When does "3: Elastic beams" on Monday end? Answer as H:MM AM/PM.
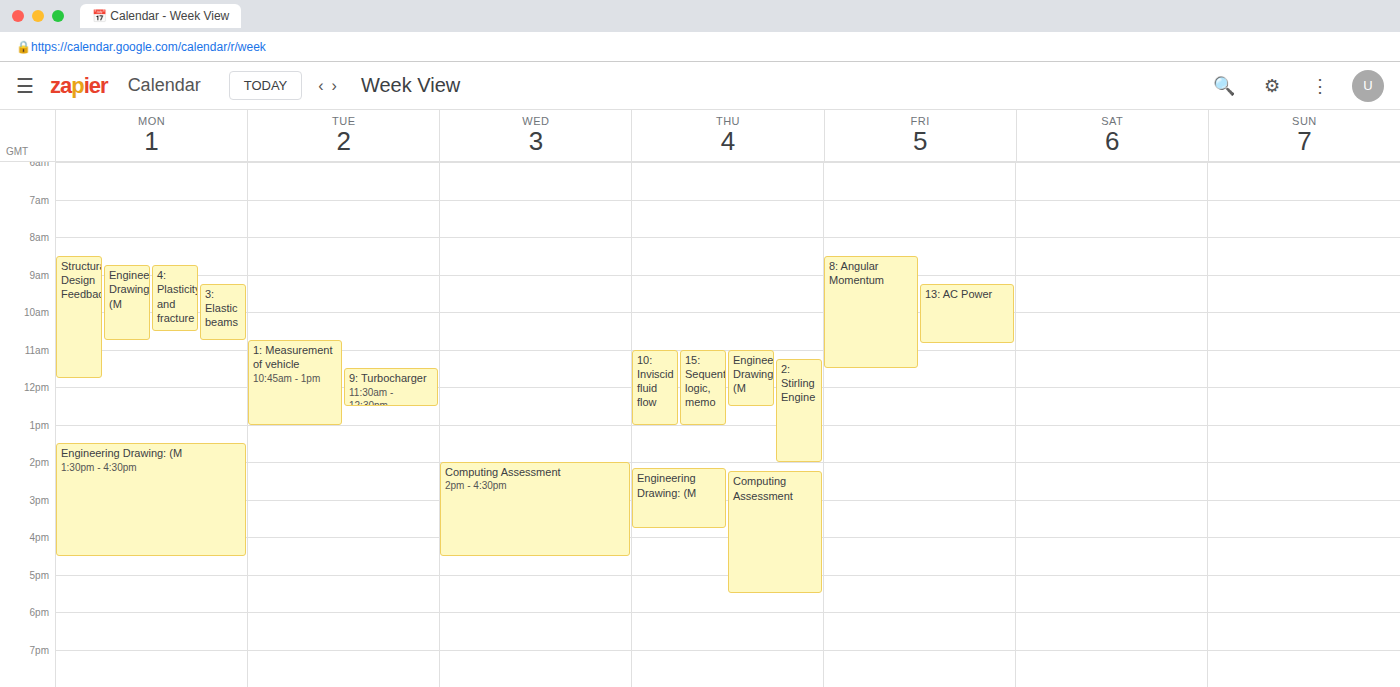
10:45 AM